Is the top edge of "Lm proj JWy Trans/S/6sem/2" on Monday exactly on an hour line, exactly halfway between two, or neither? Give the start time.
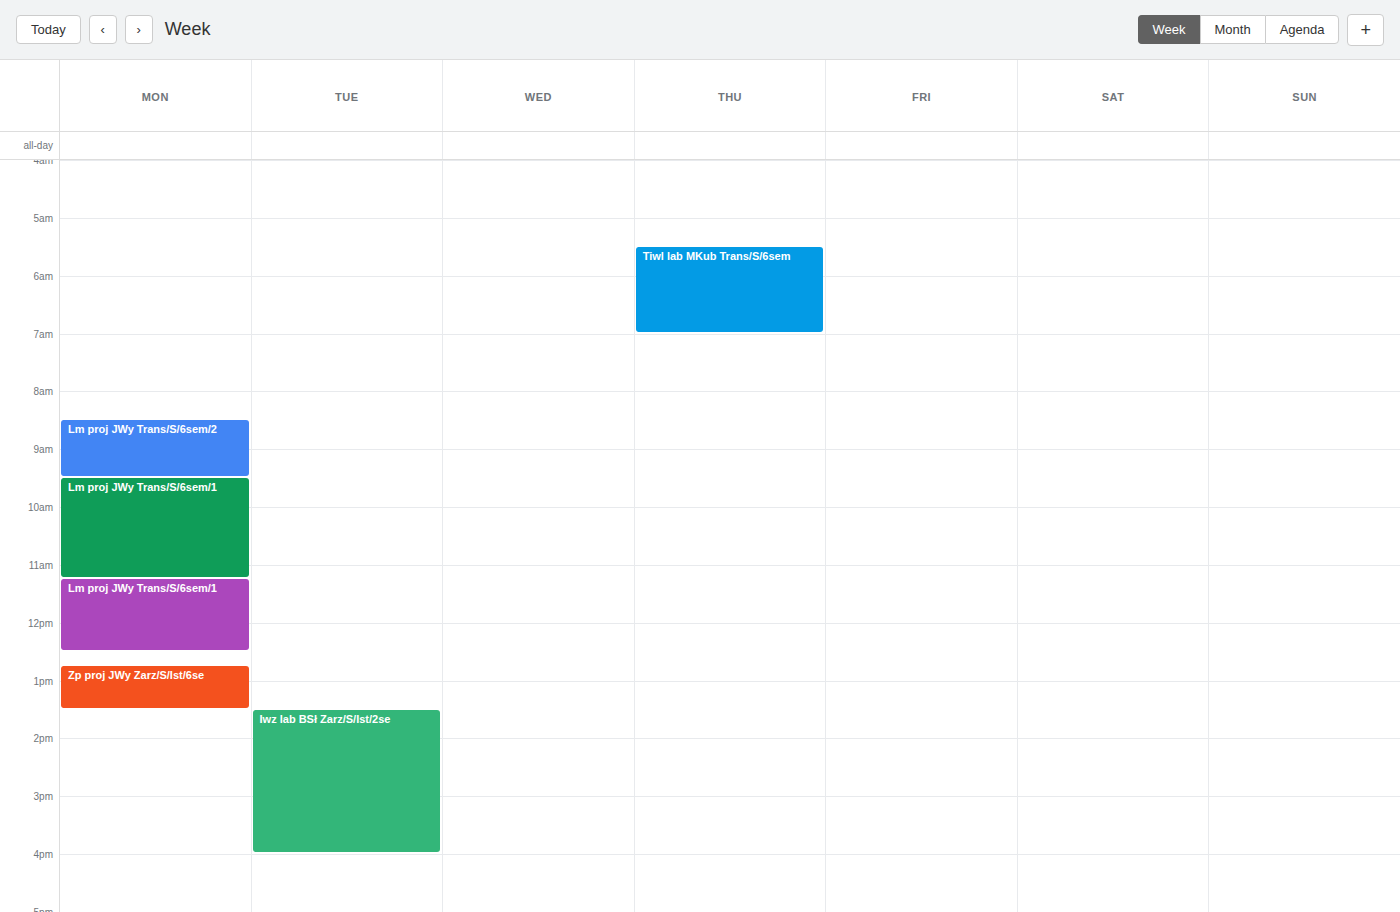
8:30 AM -- halfway between the 8 AM and 9 AM lines.